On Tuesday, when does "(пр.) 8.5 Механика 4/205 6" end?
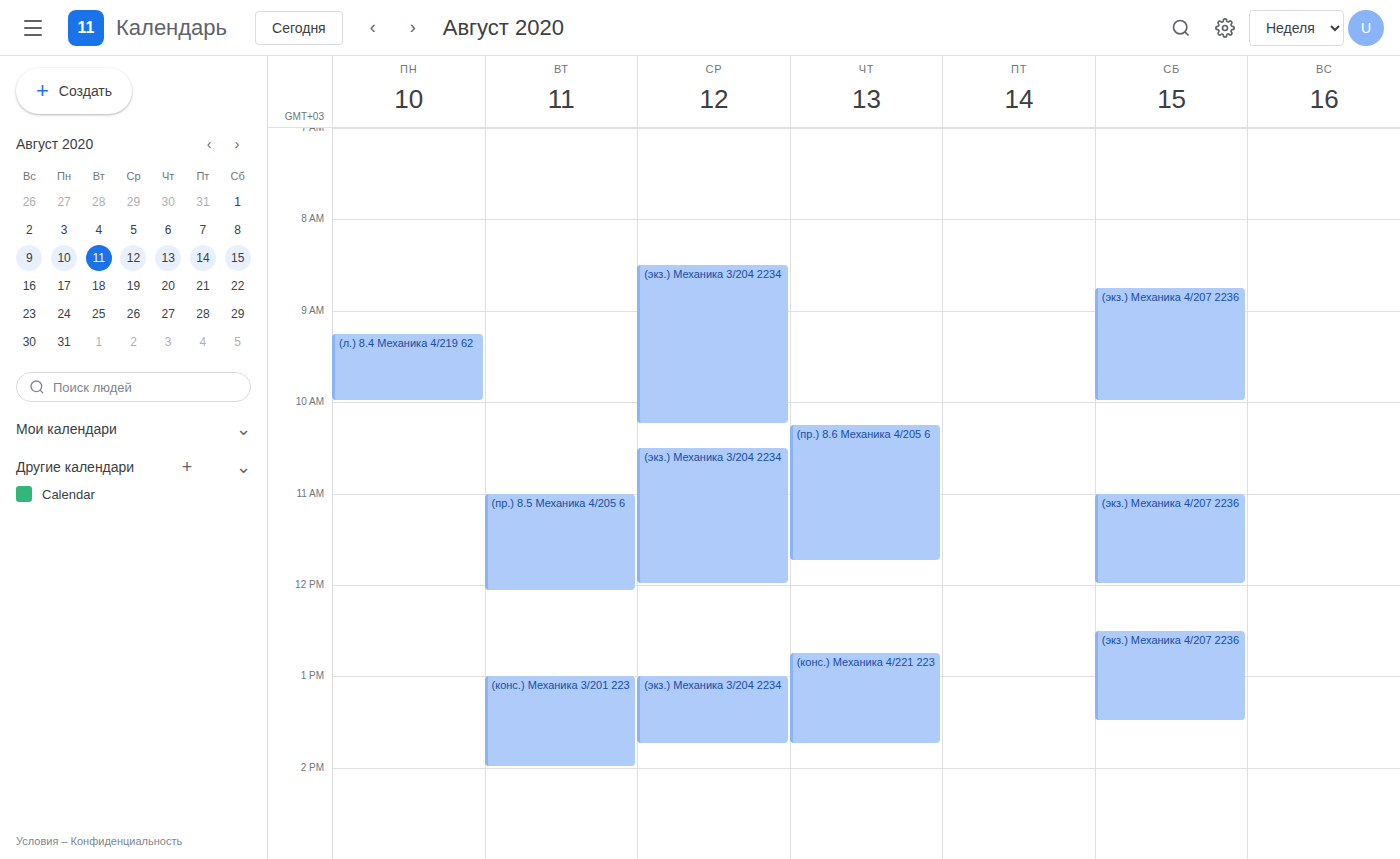
12:05 PM